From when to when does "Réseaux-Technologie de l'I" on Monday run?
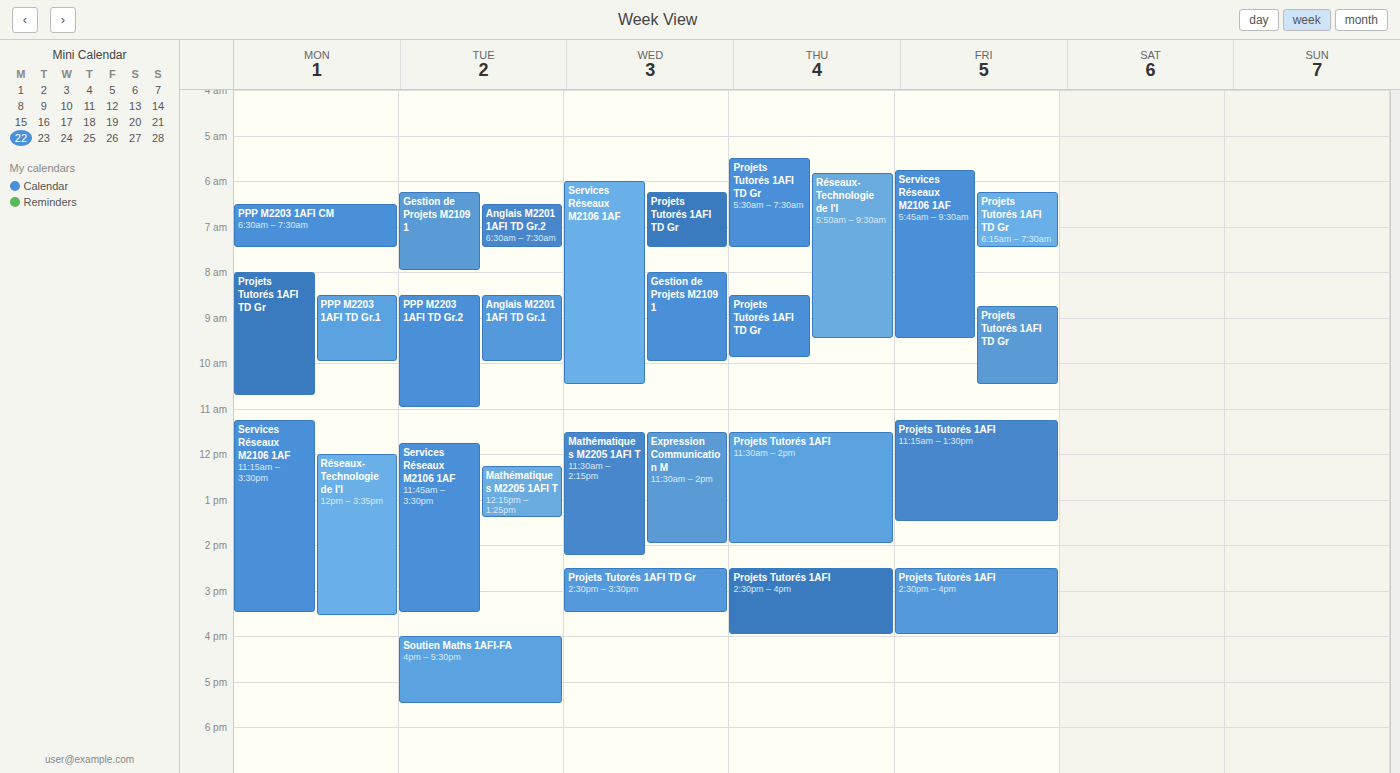
12:00 PM to 3:35 PM